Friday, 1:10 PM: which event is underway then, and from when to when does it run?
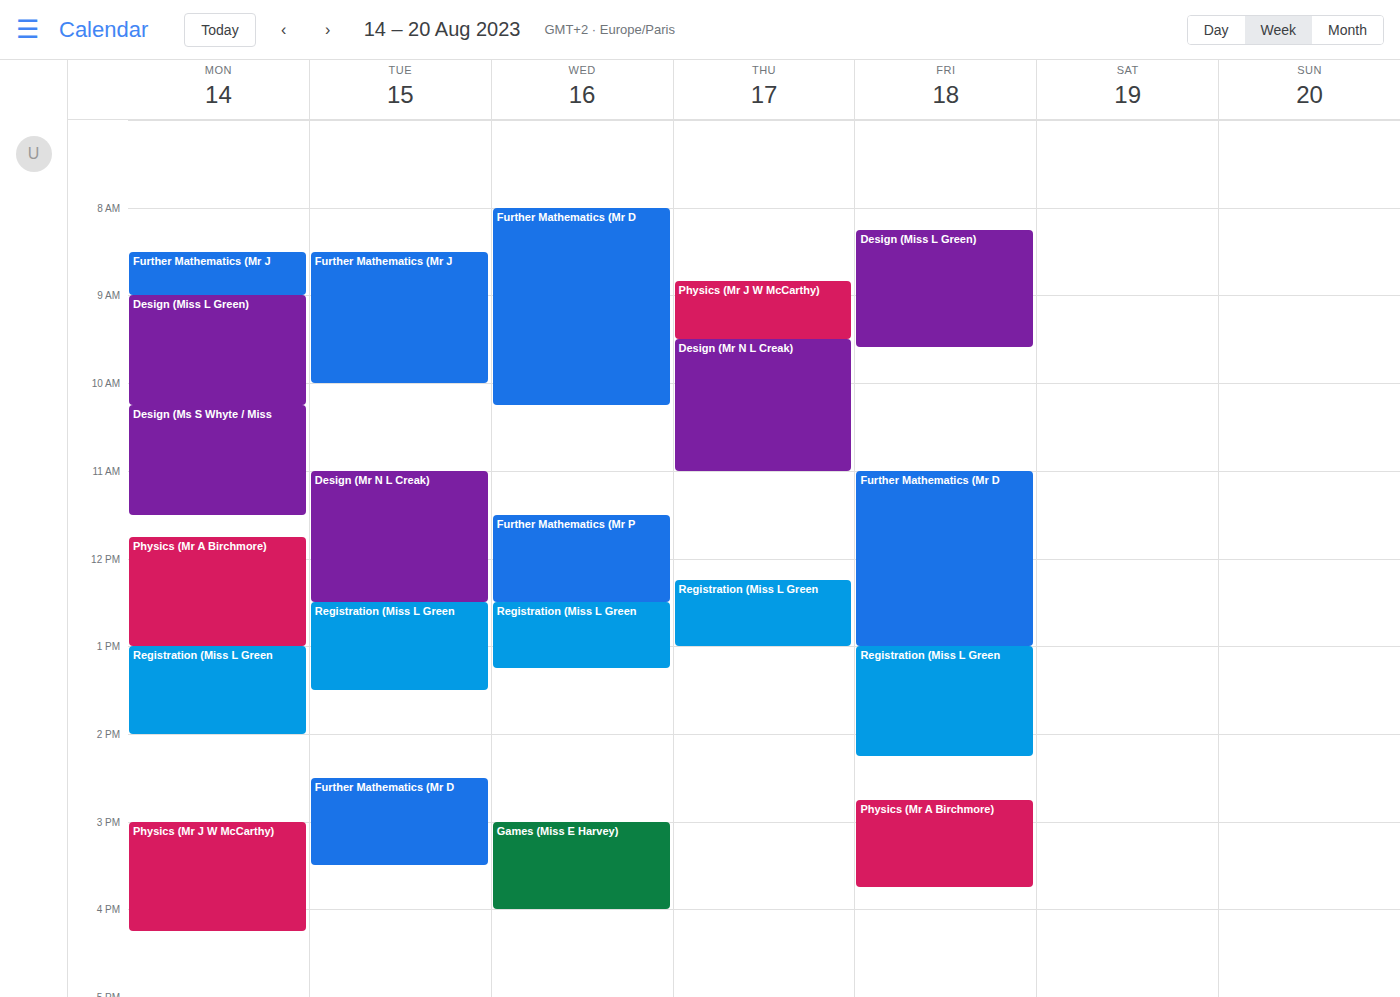
"Registration (Miss L Green", 1:00 PM to 2:15 PM